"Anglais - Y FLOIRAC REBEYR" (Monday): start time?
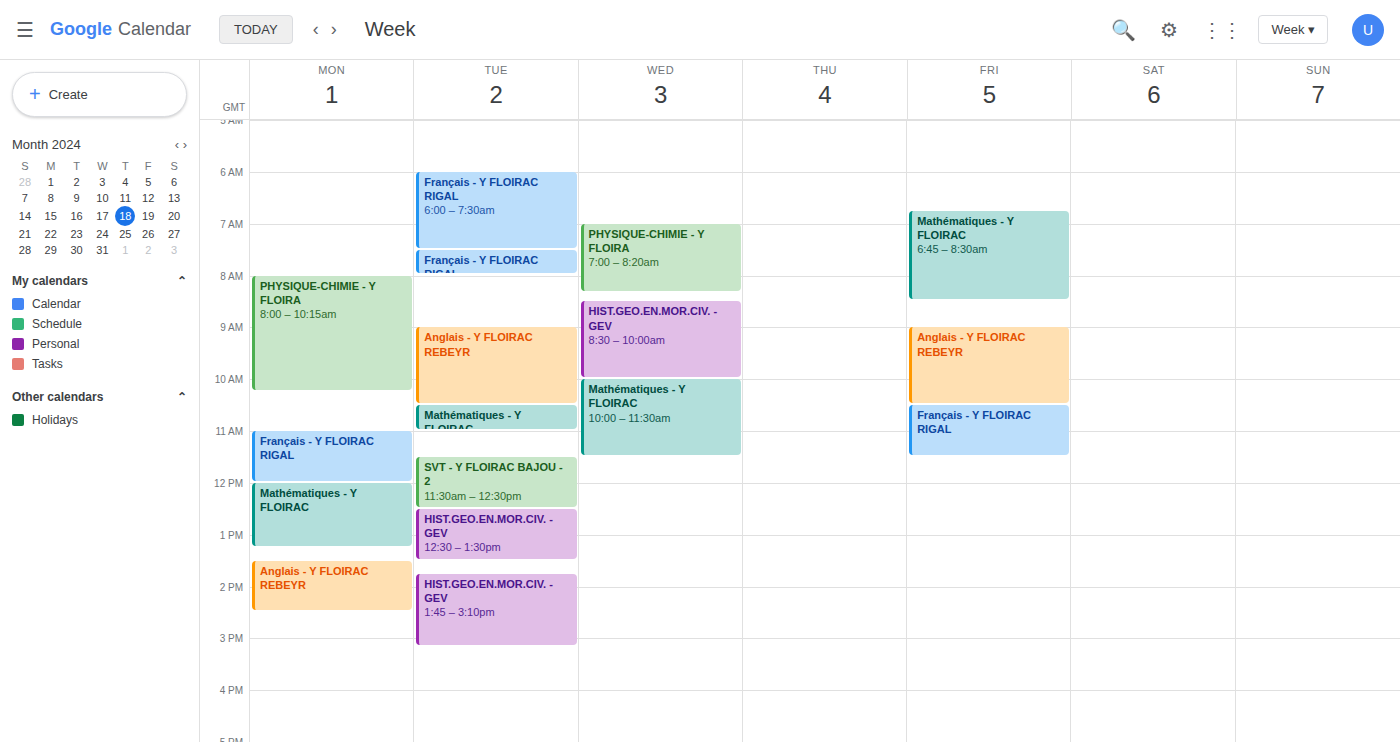
1:30 PM